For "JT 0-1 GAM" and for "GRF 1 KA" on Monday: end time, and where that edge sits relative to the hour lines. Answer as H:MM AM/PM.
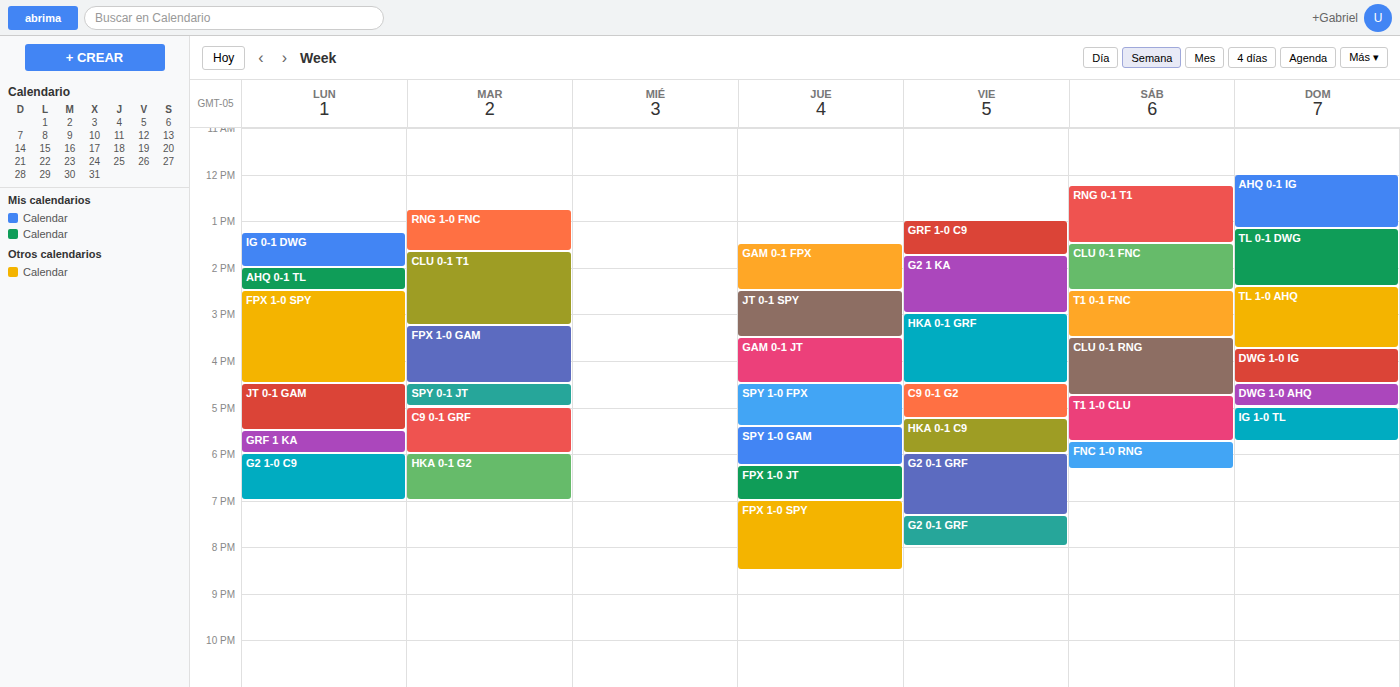
"JT 0-1 GAM": 5:30 PM, halfway between the 5 PM and 6 PM lines. "GRF 1 KA": 6:00 PM, exactly on the 6 PM line.